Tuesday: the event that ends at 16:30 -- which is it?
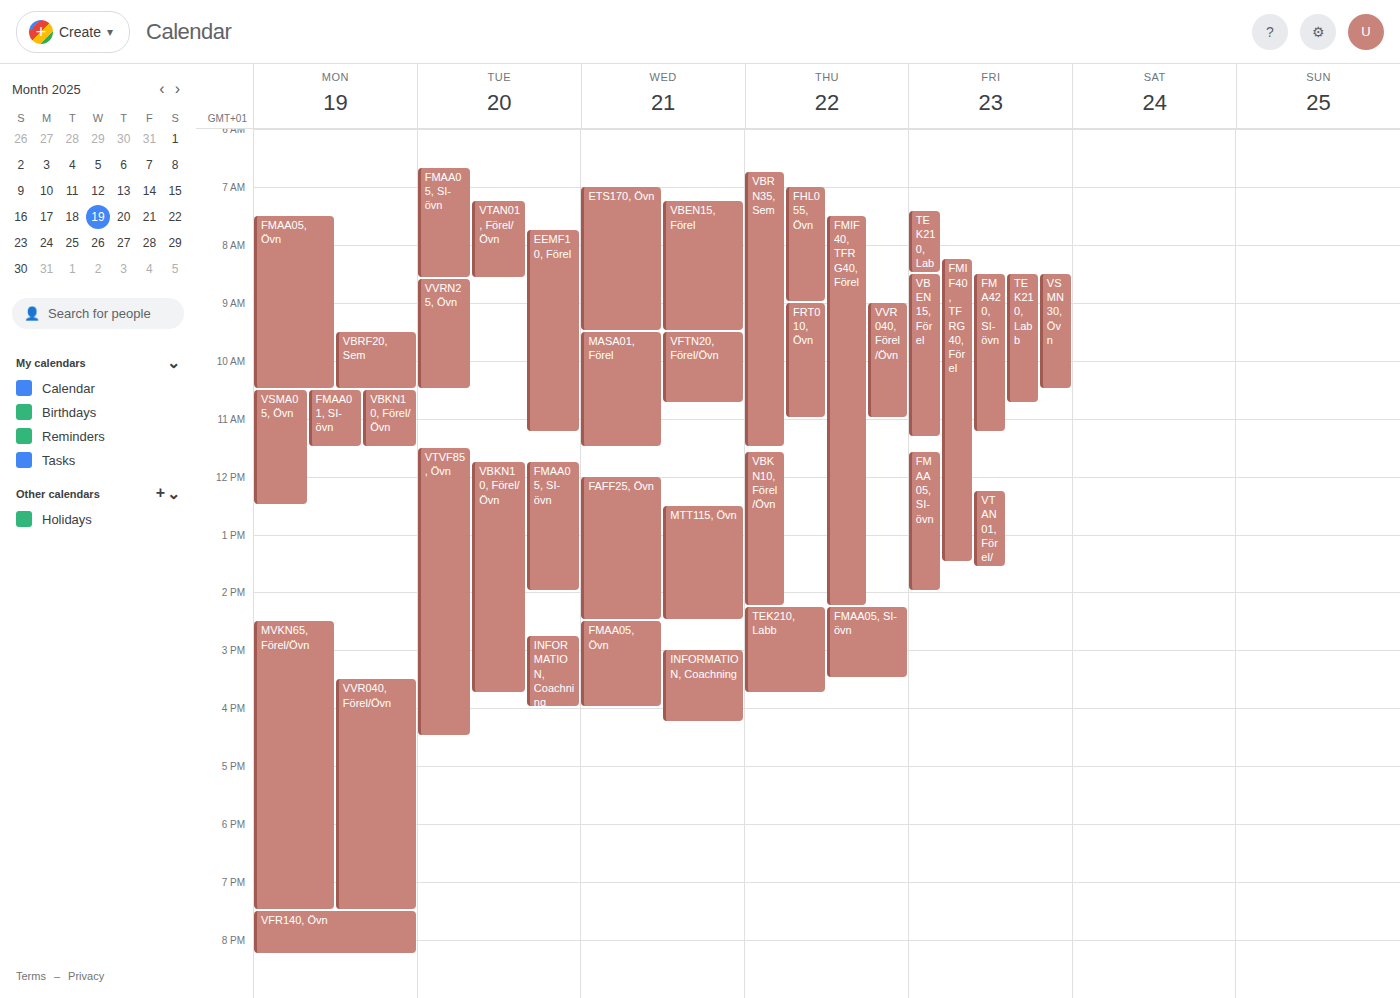
"VTVF85, Övn"